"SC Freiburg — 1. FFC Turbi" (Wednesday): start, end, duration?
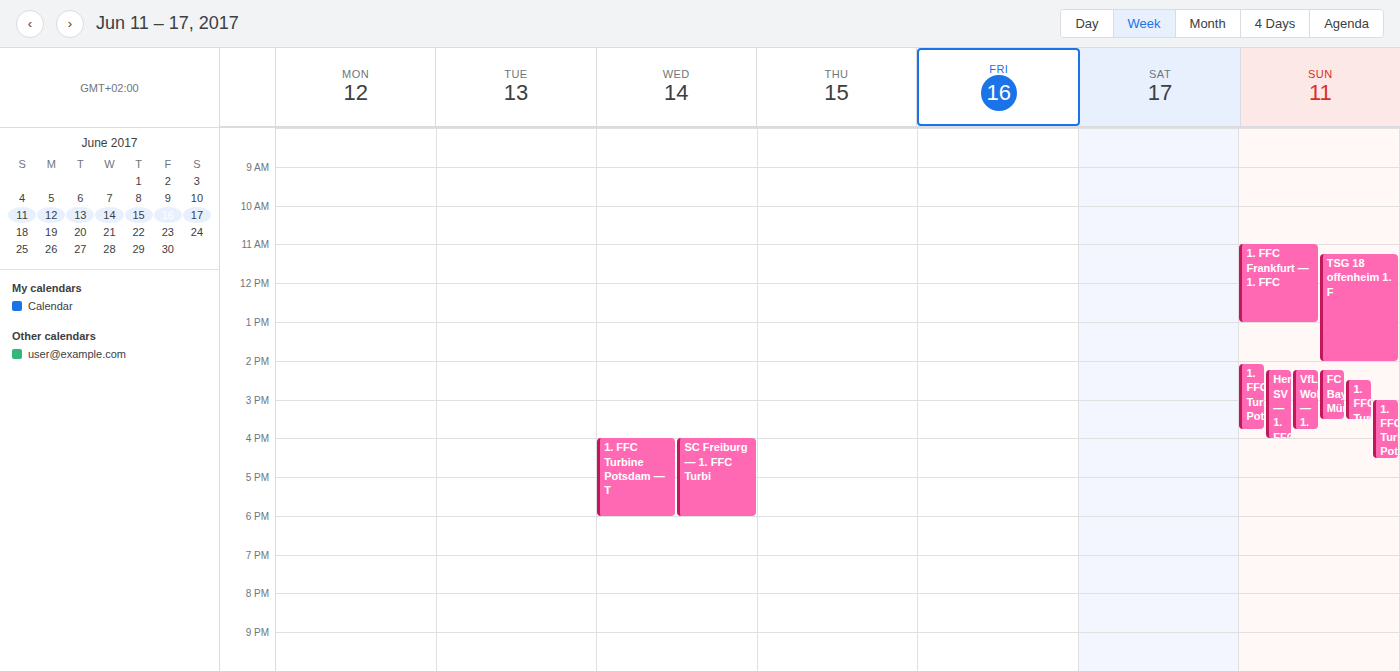
4:00 PM to 6:00 PM, 2 hours